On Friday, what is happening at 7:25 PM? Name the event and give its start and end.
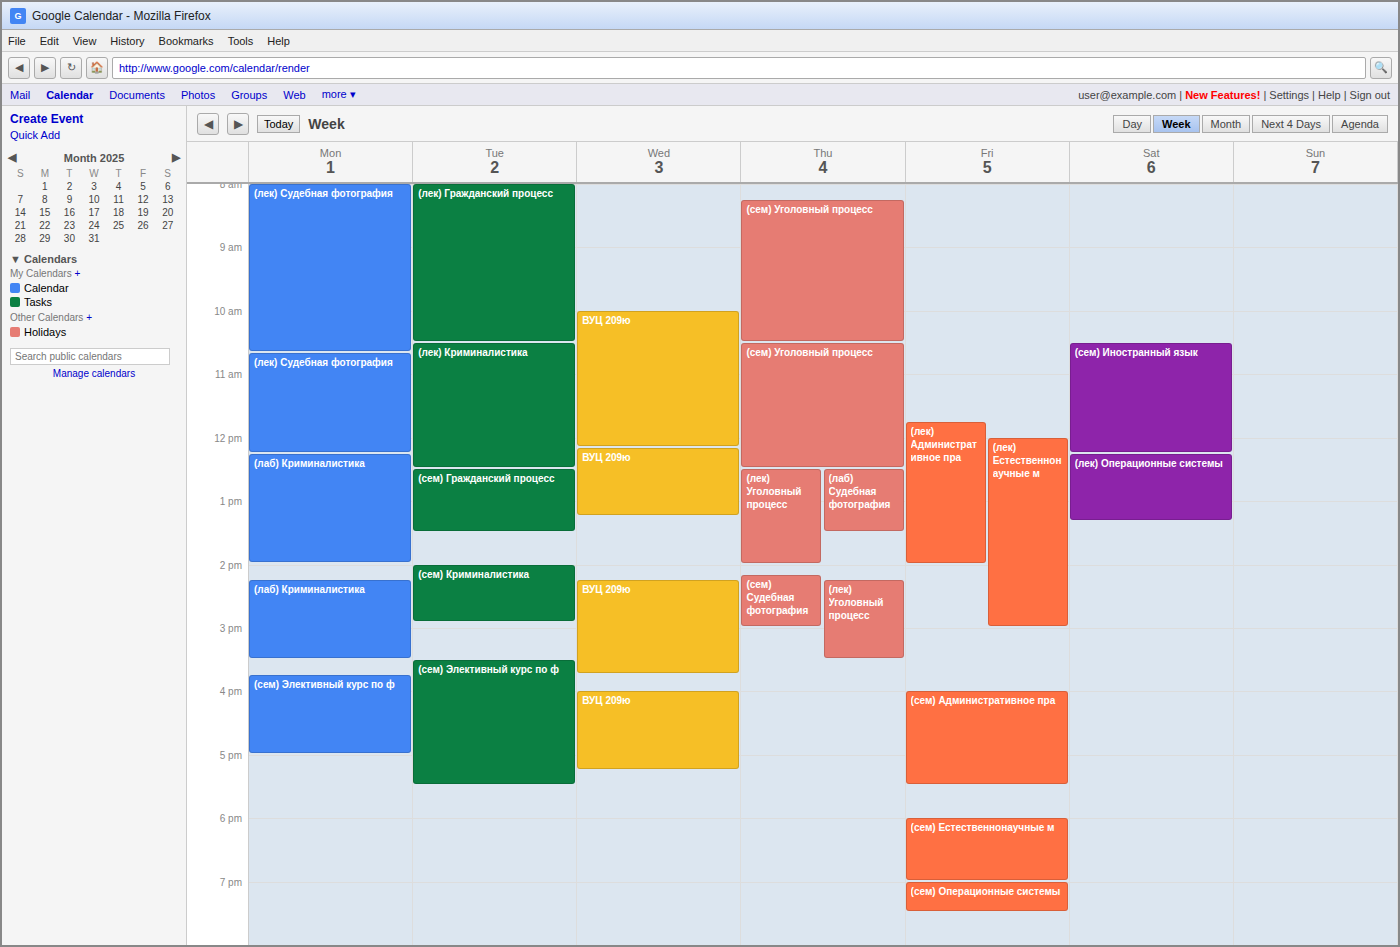
"(сем) Операционные системы", 7:00 PM to 7:30 PM